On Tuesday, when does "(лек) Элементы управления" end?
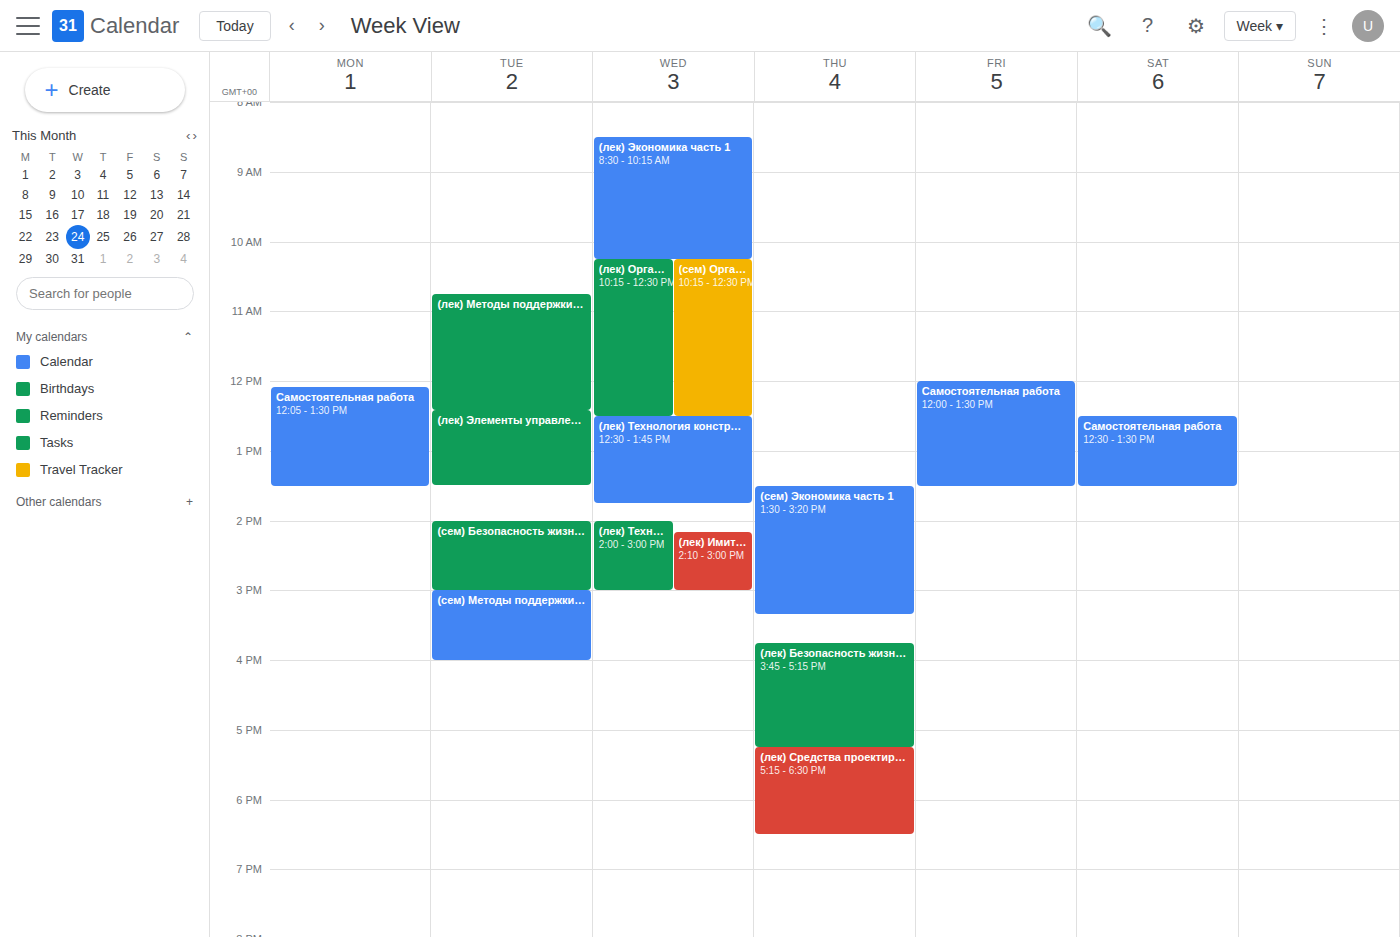
13:30